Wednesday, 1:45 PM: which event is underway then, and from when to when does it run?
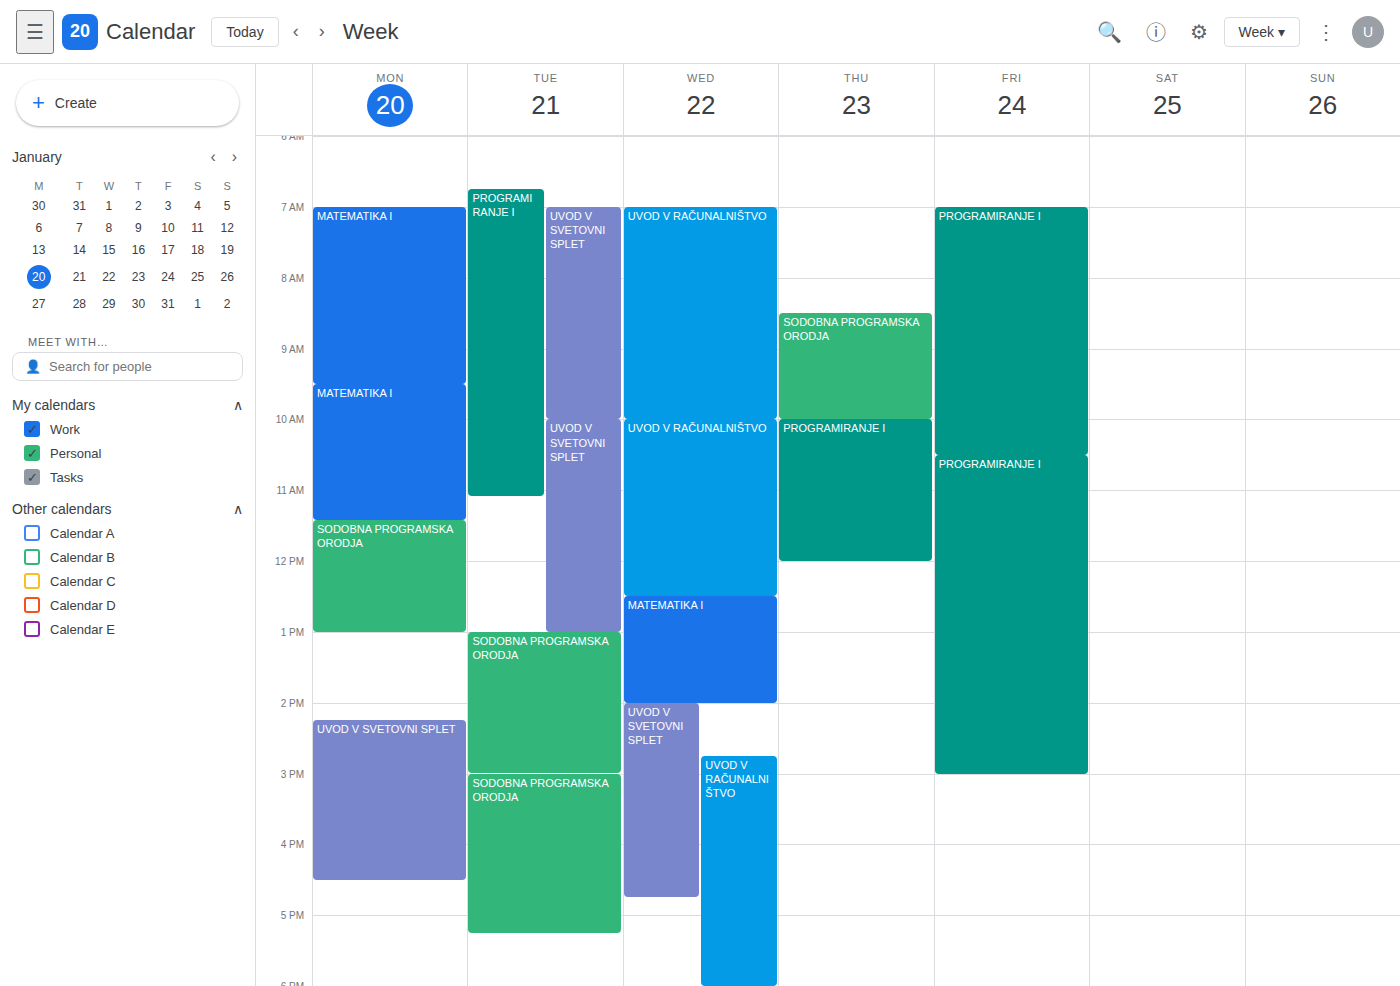
"MATEMATIKA I", 12:30 PM to 2:00 PM